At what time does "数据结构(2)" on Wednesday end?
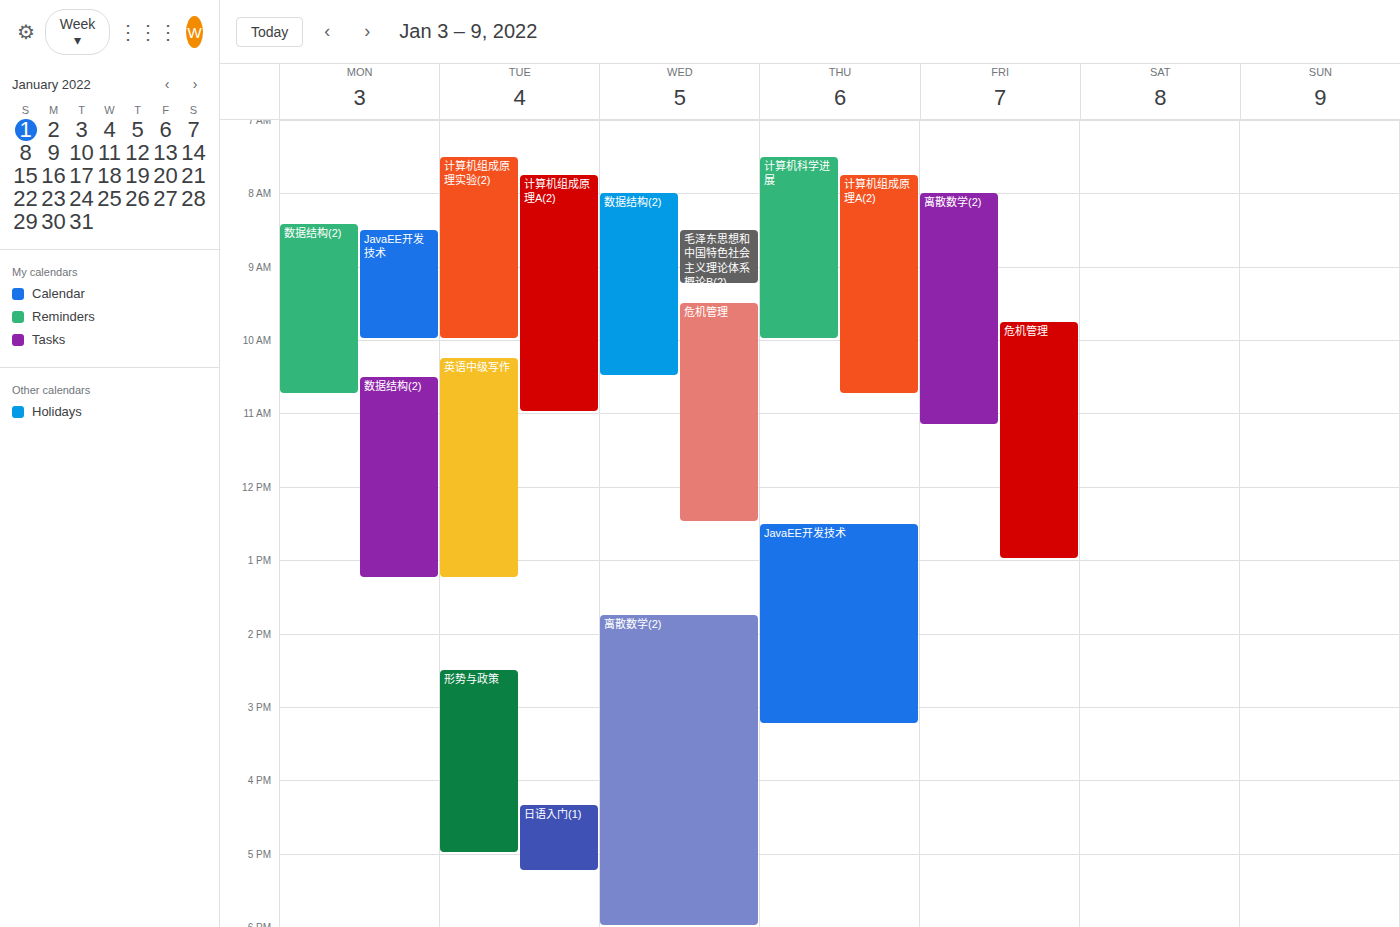
10:30 AM